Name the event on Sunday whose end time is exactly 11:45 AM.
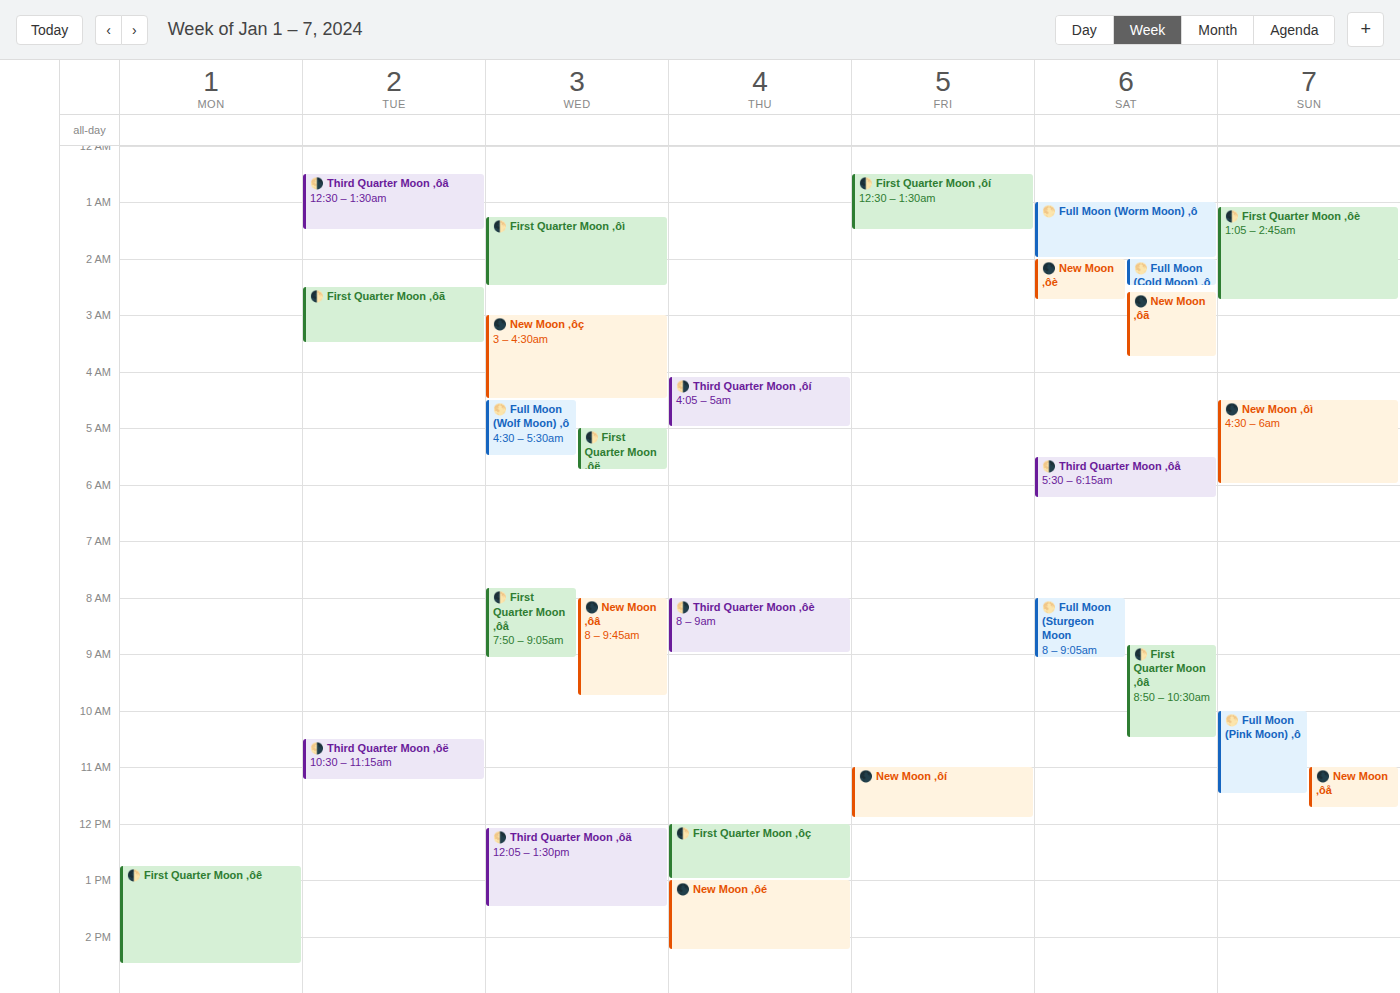
"🌑 New Moon ‚ôå"